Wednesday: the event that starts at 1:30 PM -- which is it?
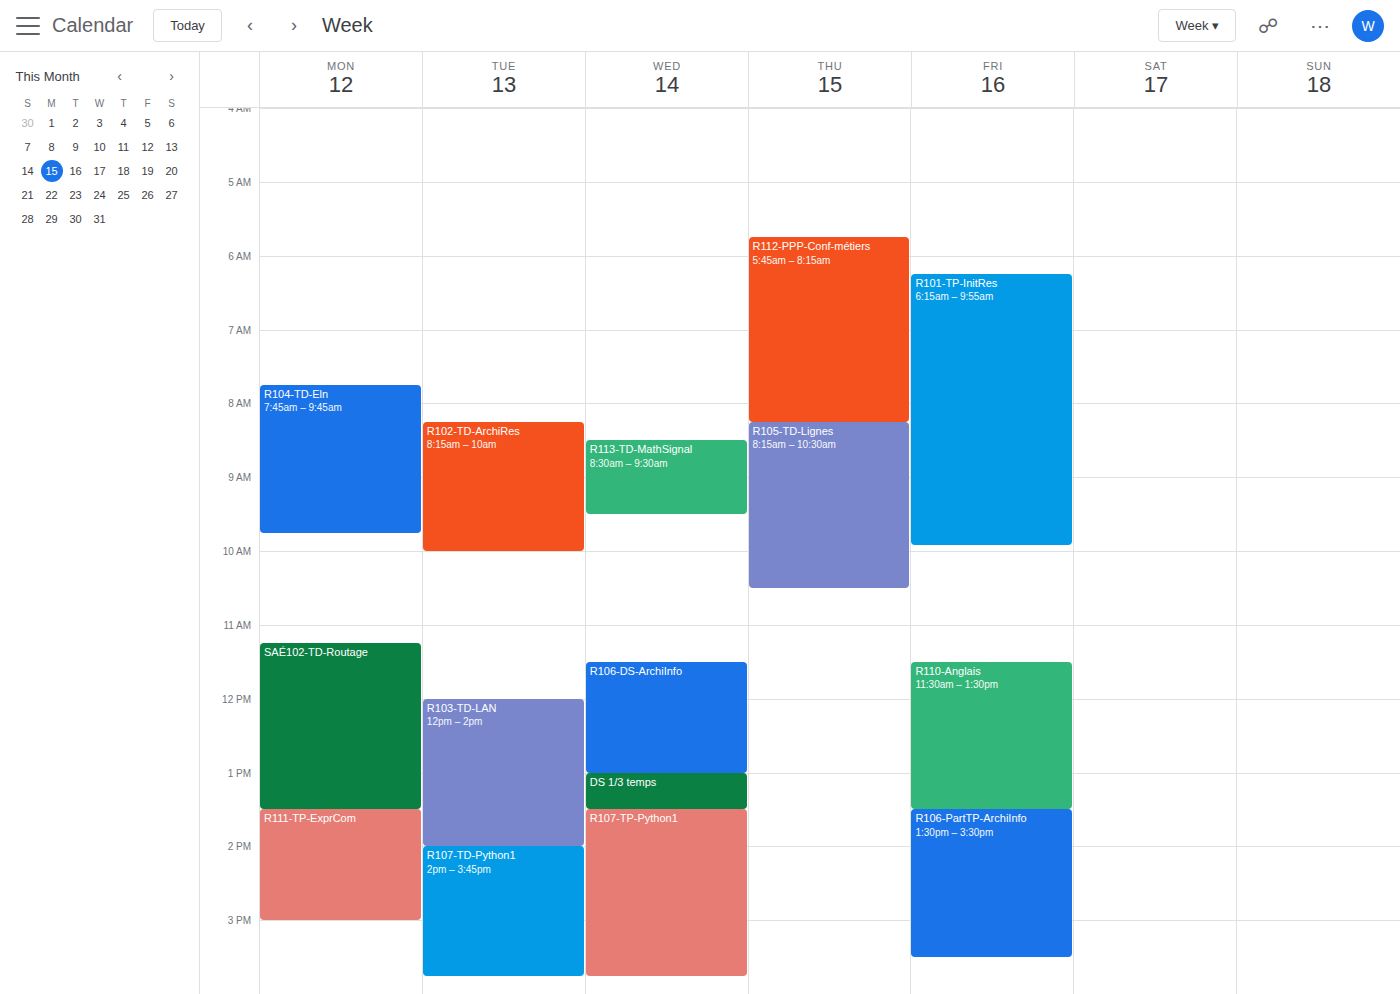
"R107-TP-Python1"